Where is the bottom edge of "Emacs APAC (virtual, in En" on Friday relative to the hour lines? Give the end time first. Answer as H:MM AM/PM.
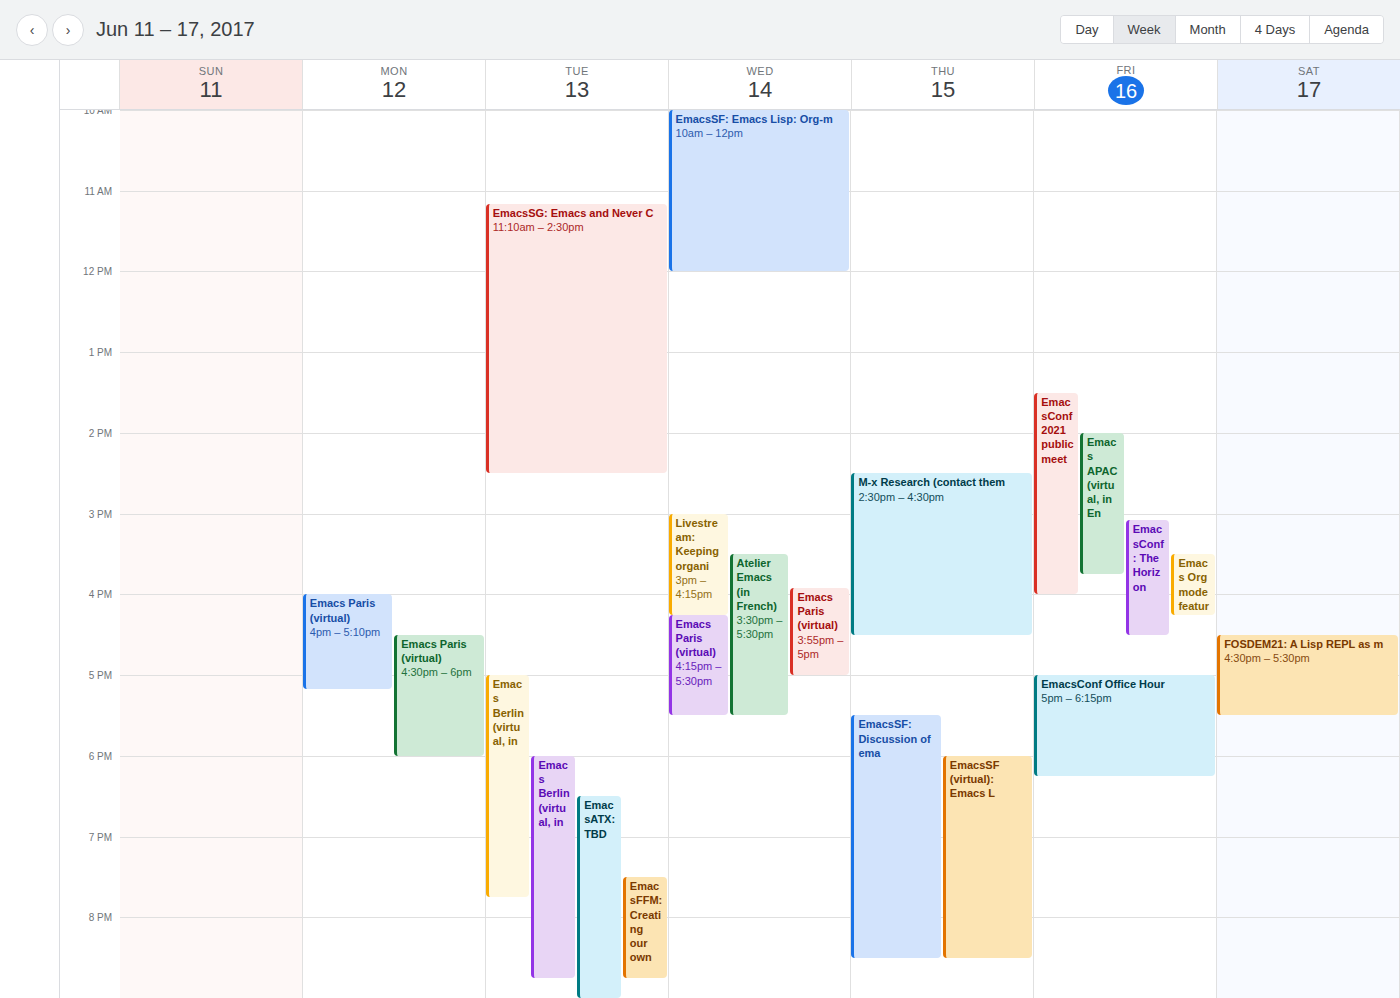
3:45 PM -- neither: three quarters of the way from the 3 PM line to the 4 PM line.